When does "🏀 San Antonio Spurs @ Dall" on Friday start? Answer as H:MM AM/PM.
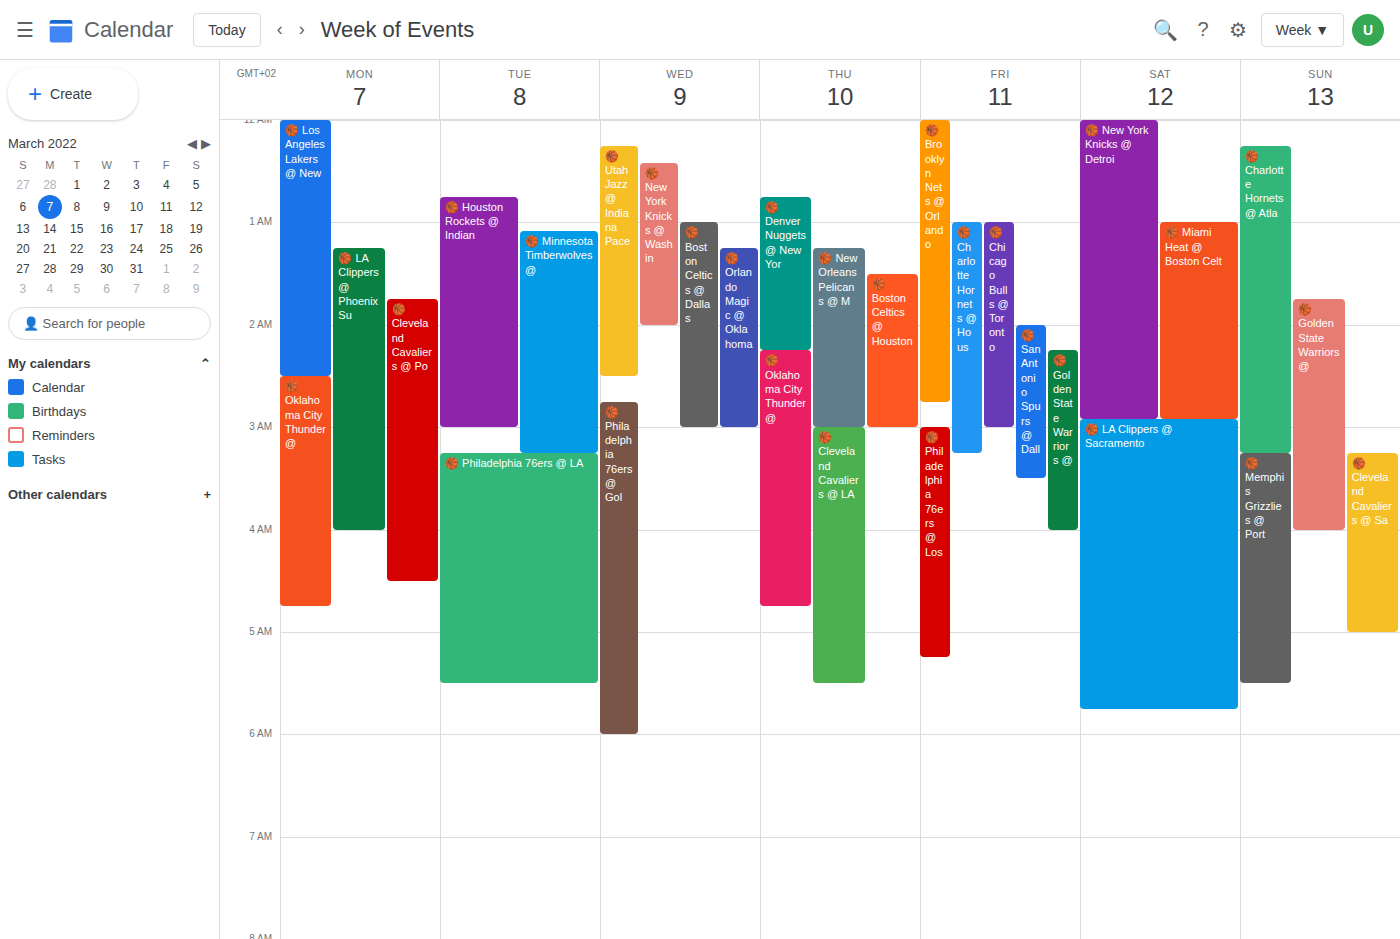
2:00 AM